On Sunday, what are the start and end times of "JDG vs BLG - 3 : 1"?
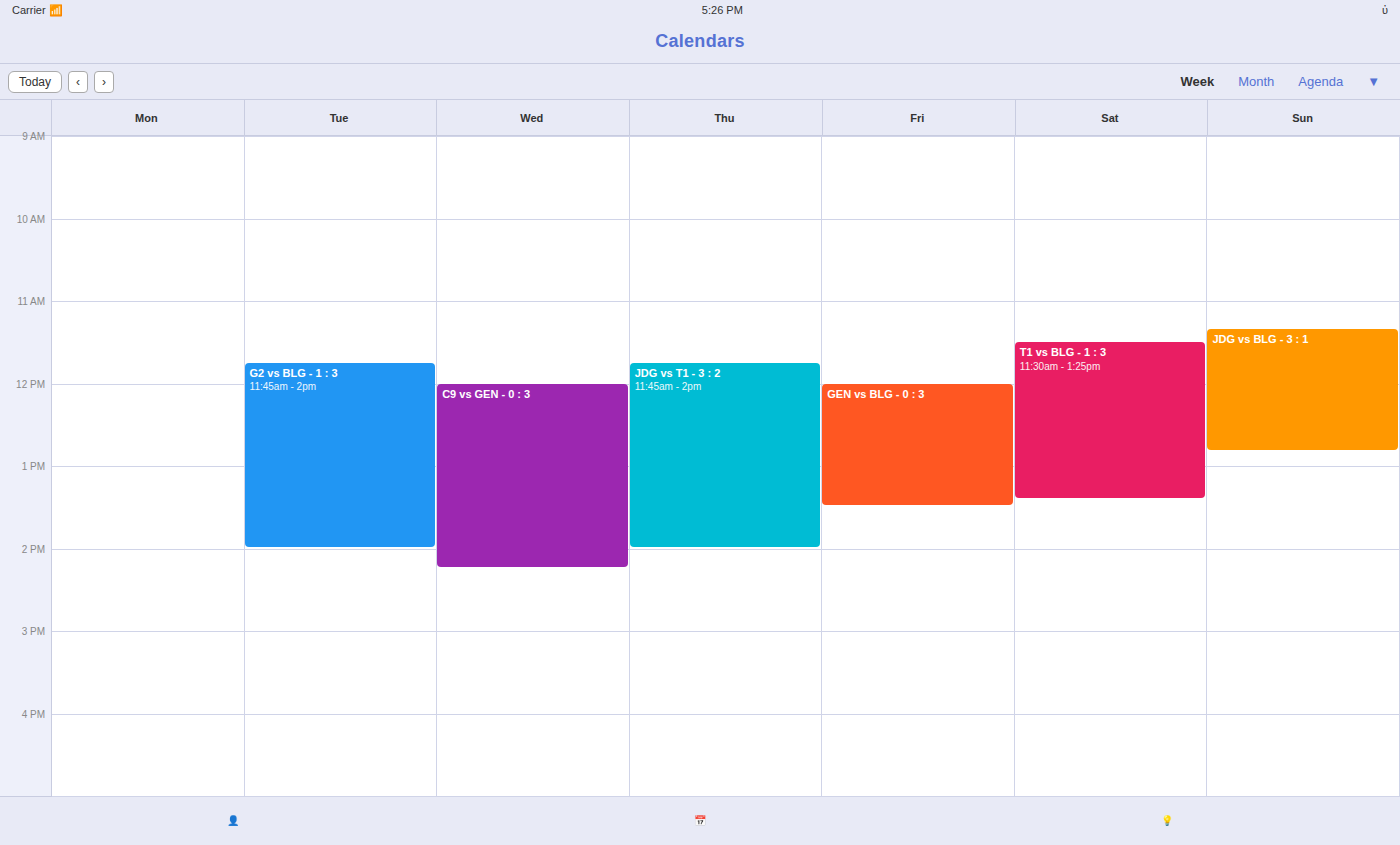
11:20 AM to 12:50 PM